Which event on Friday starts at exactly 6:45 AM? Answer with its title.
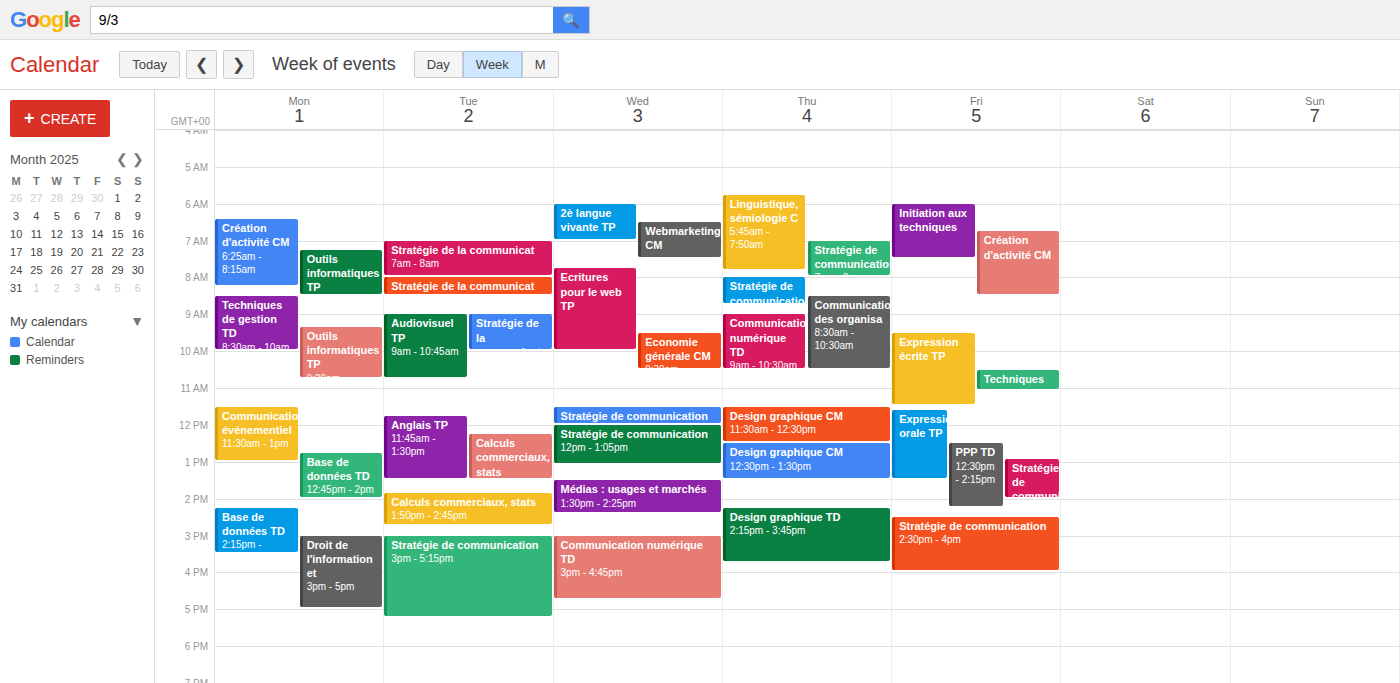
"Création d'activité CM"